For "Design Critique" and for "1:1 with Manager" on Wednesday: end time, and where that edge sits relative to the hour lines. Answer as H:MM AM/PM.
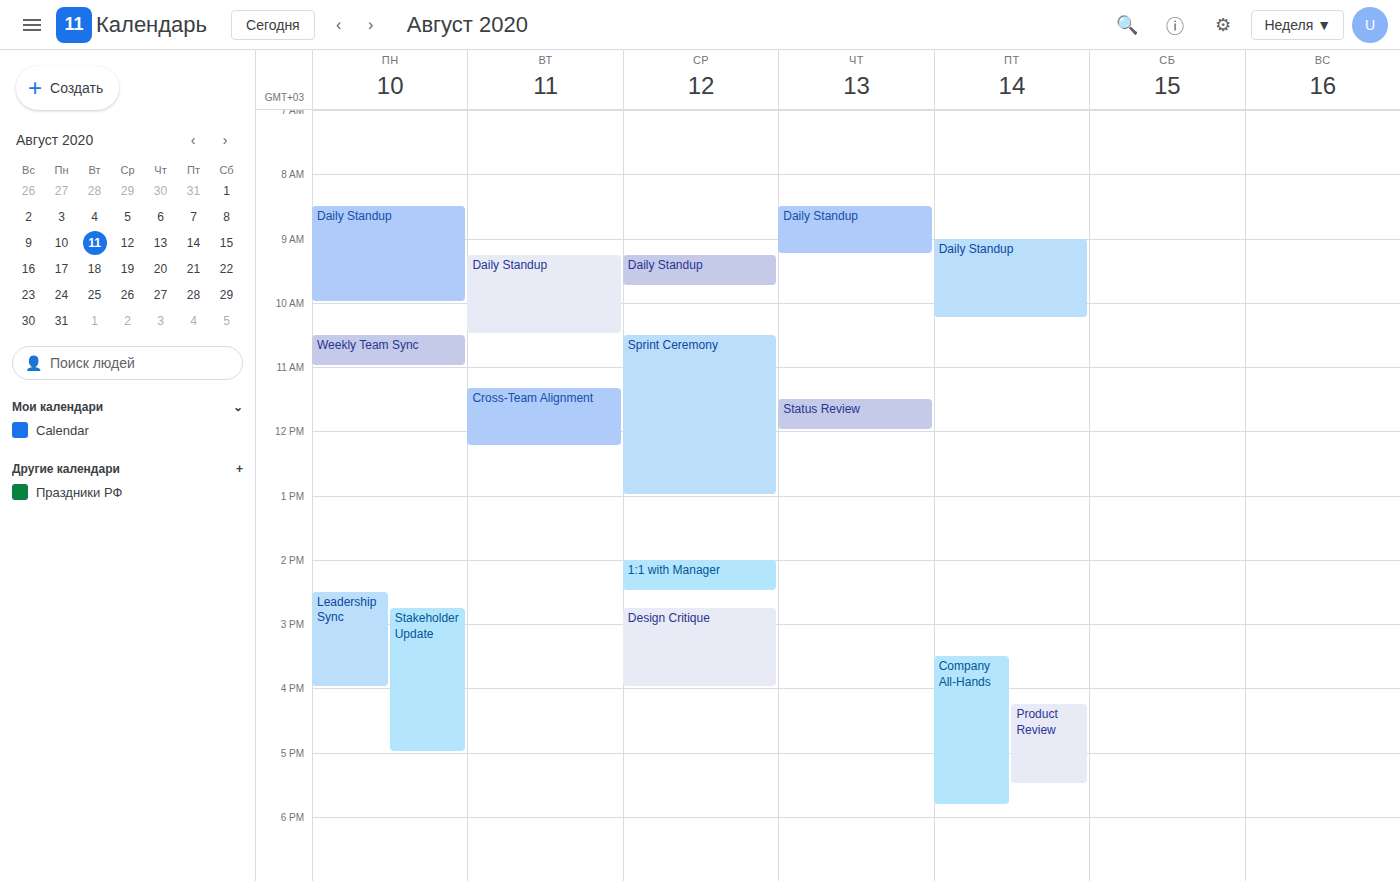
"Design Critique": 4:00 PM, exactly on the 4 PM line. "1:1 with Manager": 2:30 PM, halfway between the 2 PM and 3 PM lines.